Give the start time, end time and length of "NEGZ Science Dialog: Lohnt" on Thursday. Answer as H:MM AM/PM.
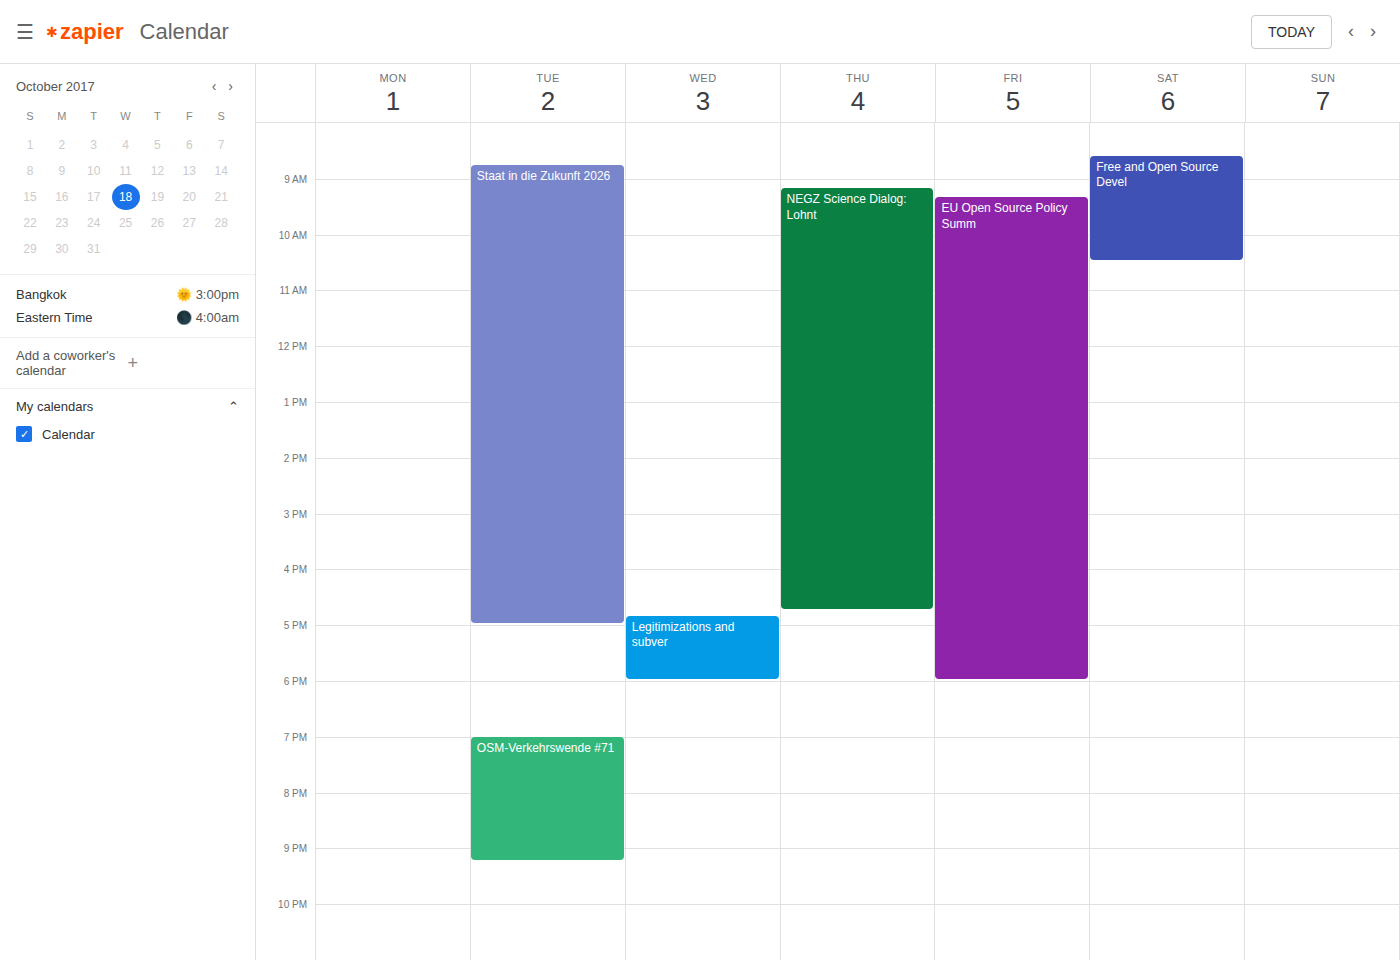
9:10 AM to 4:45 PM, 7 hours 35 minutes